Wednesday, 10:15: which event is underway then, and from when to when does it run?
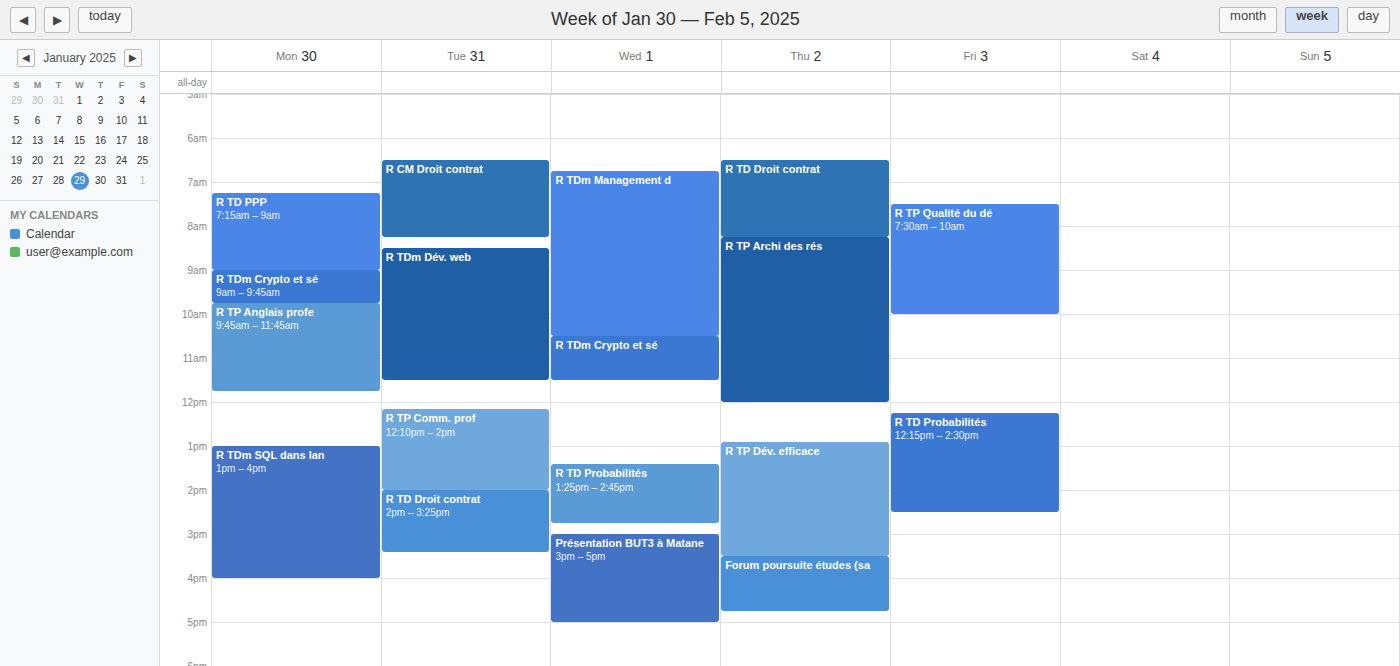
"R TDm Management d", 06:45 to 10:30